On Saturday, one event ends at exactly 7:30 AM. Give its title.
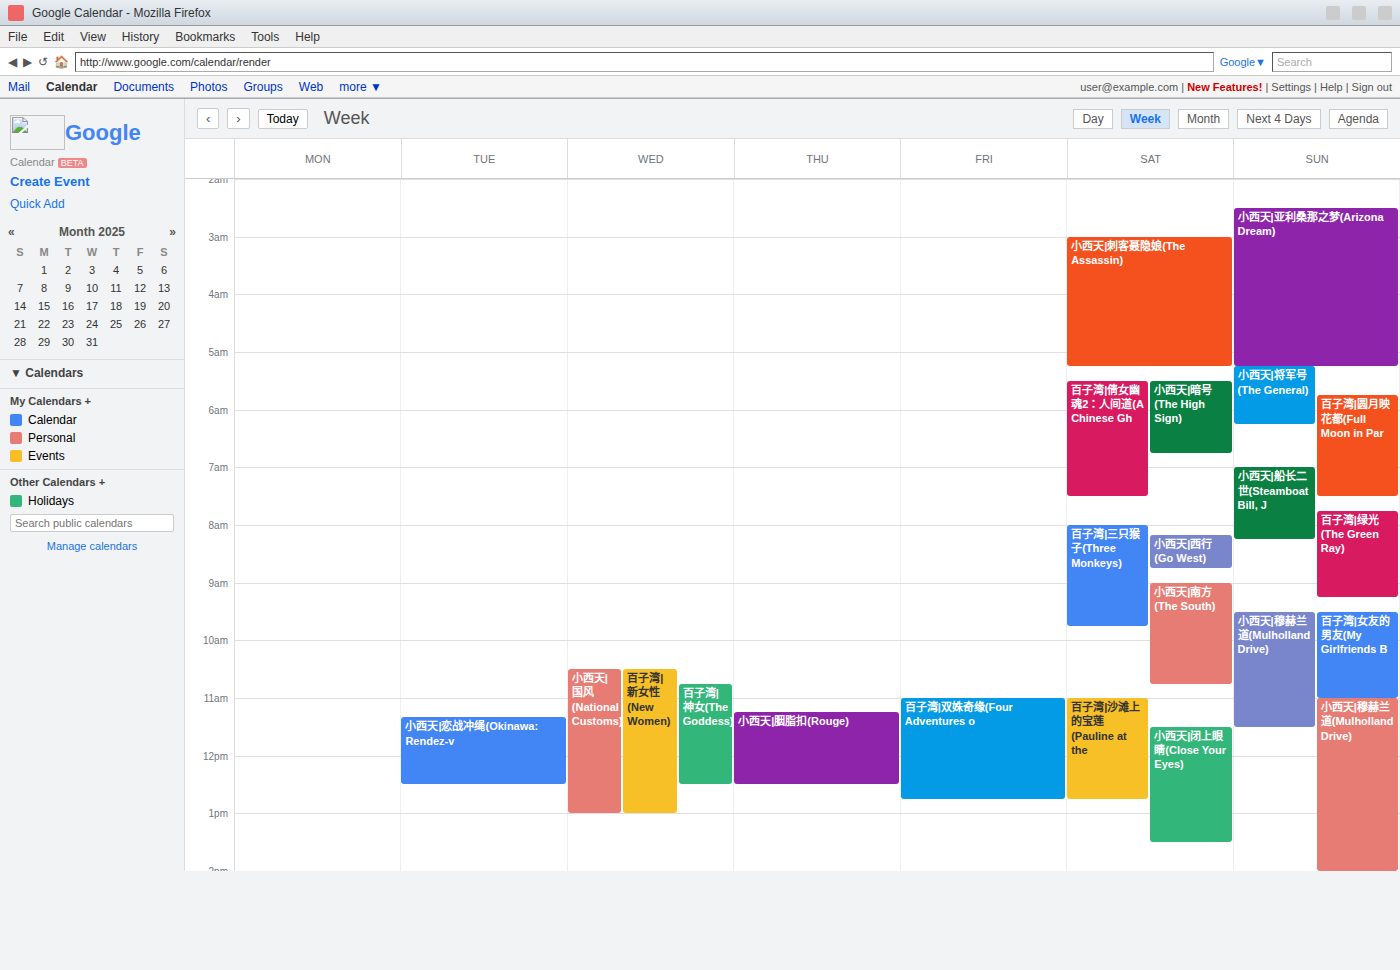
"百子湾|倩女幽魂2：人间道(A Chinese Gh"